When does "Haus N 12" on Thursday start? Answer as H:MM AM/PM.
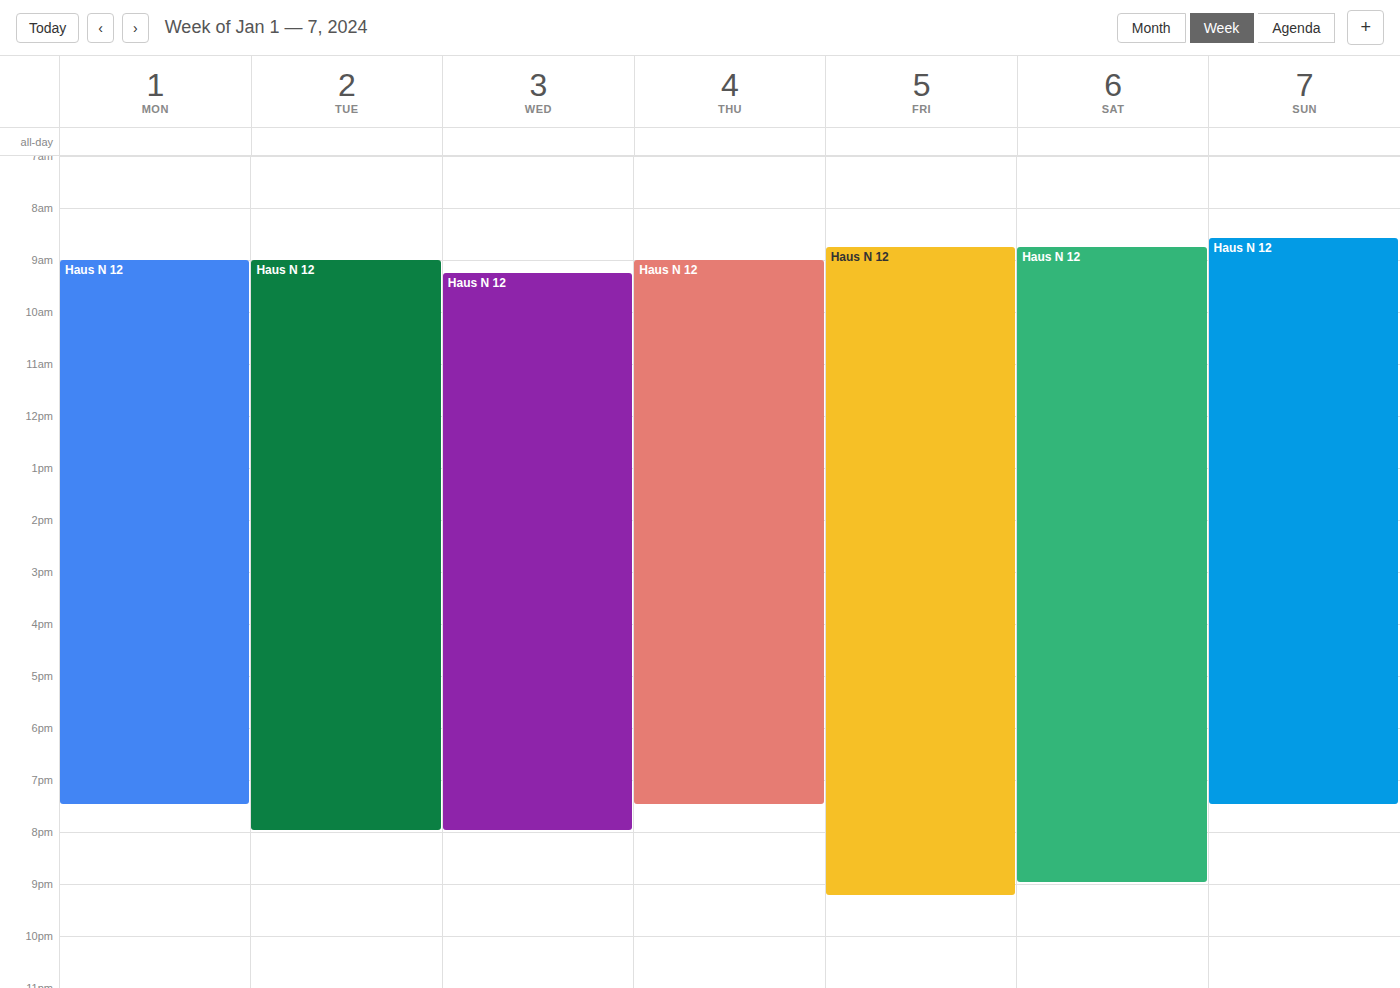
9:00 AM